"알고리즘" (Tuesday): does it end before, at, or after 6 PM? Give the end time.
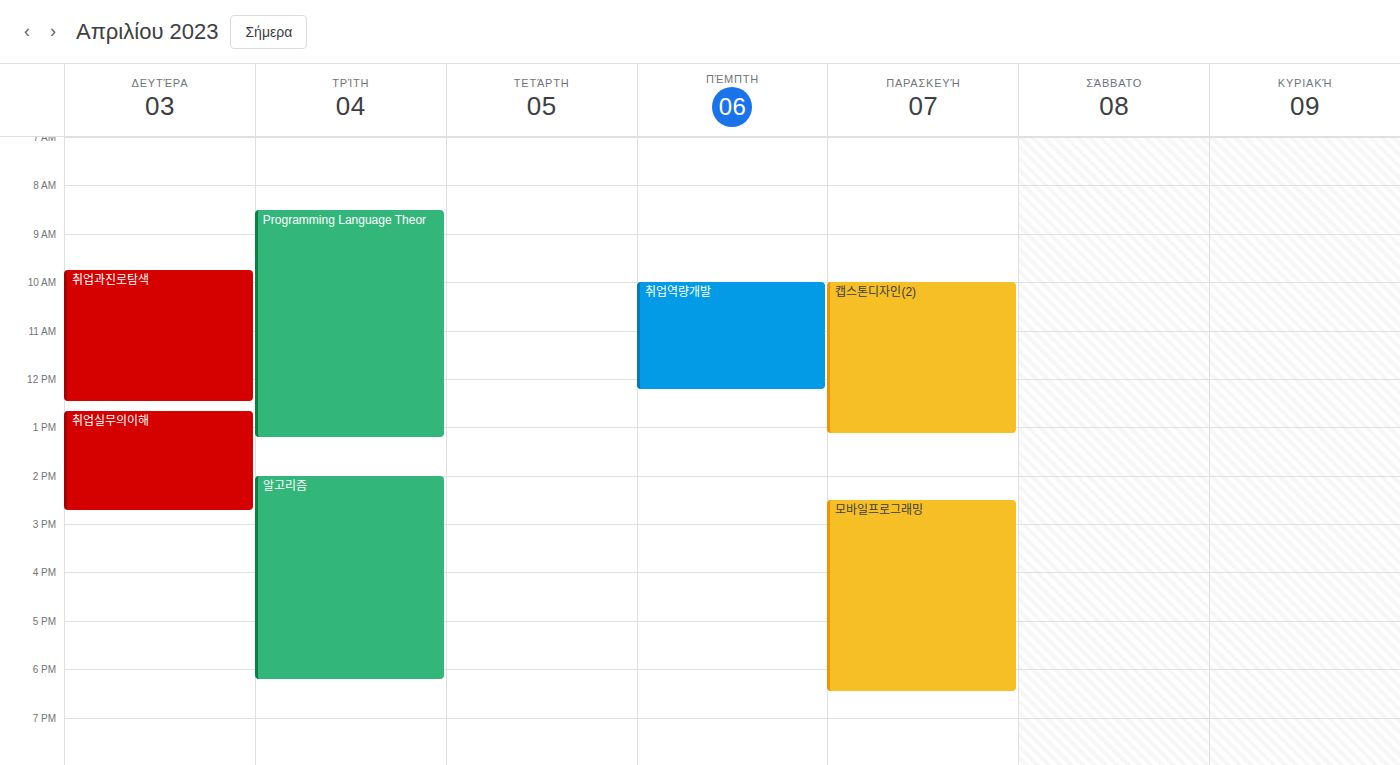
6:15 PM -- after 6 PM, 15 minutes below the 6 PM line.